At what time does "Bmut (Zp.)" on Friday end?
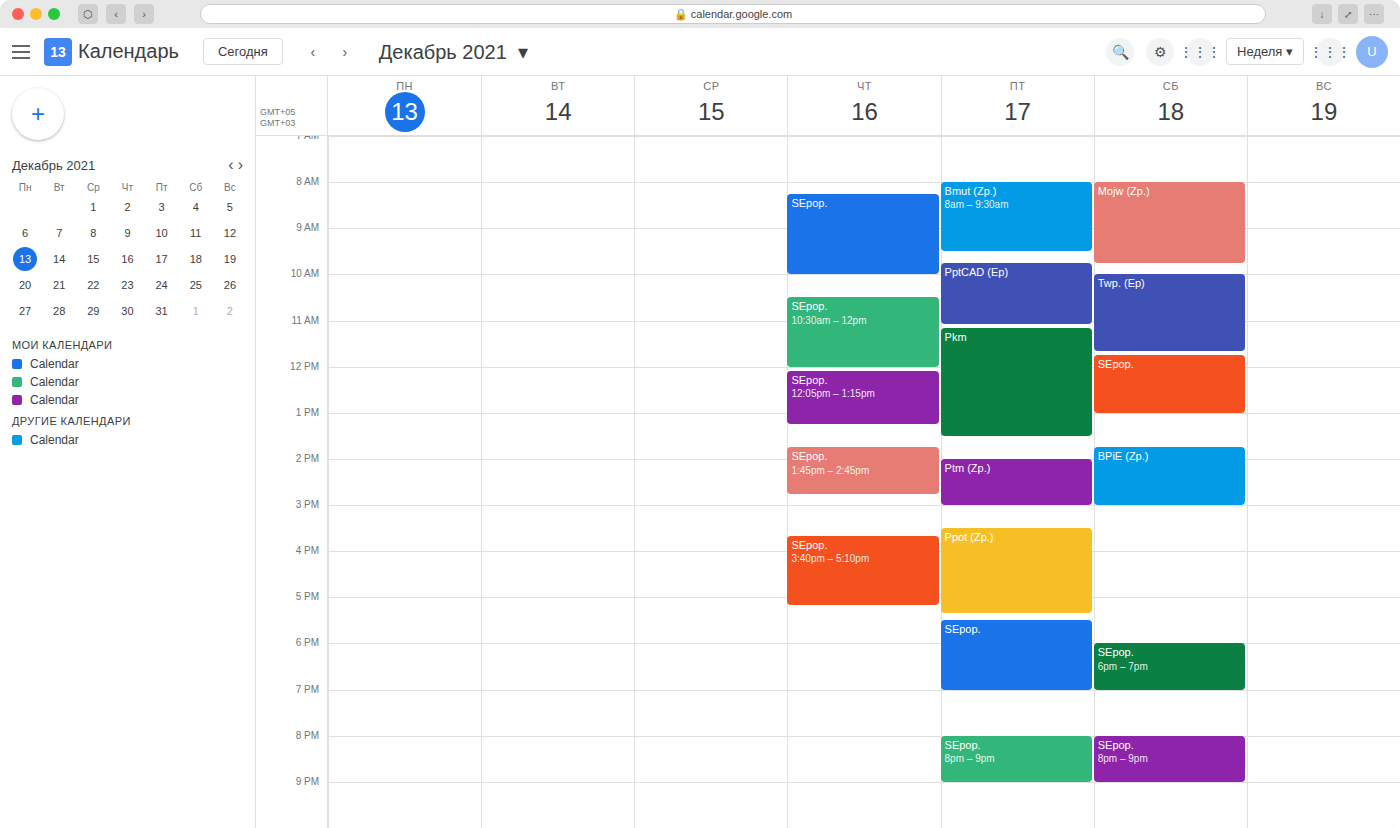
9:30 AM